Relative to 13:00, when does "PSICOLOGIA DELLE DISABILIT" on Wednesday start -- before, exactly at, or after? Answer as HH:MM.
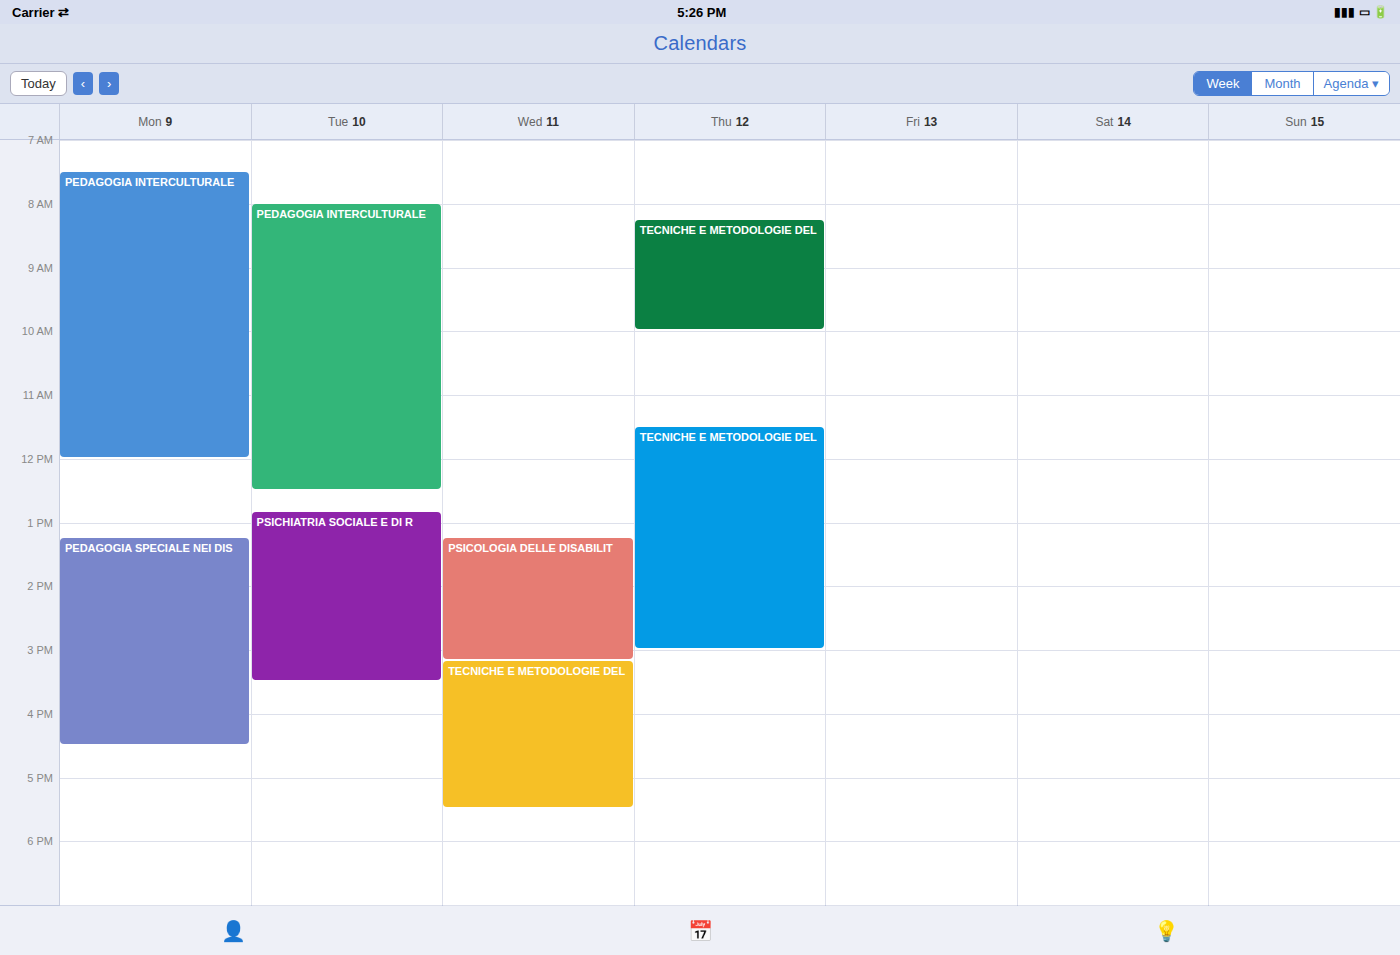
13:15 -- after 13:00, 15 minutes below the 13:00 line.